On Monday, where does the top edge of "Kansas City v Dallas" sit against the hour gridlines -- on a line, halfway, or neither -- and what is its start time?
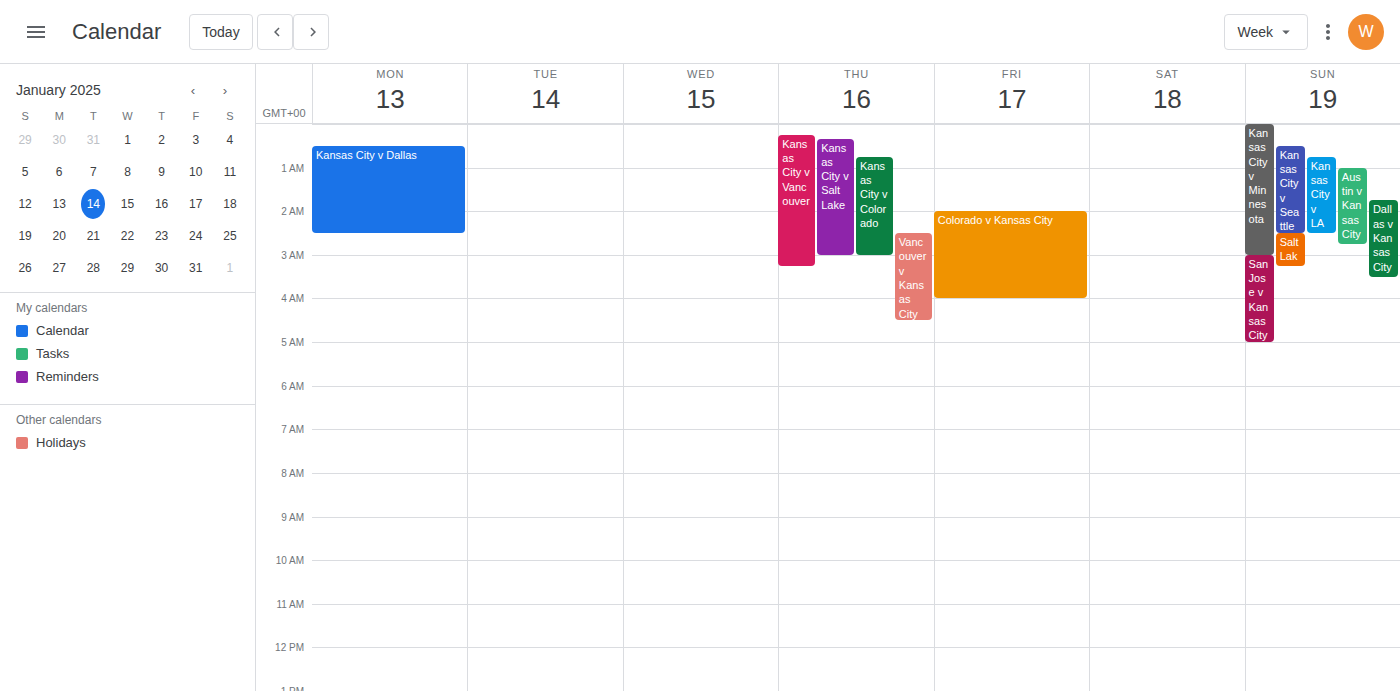
12:30 AM -- halfway between the 12 AM and 1 AM lines.